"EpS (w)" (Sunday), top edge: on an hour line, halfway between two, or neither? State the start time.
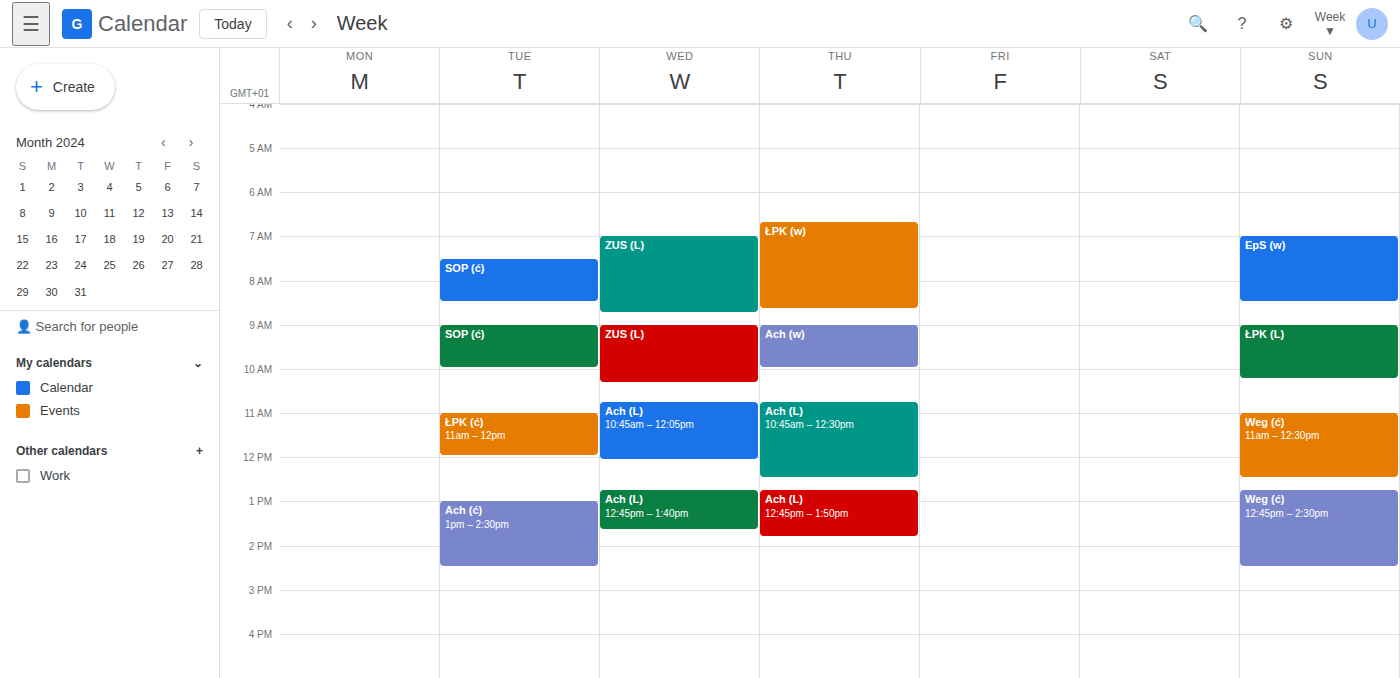
7:00 AM -- exactly on the 7 AM line.